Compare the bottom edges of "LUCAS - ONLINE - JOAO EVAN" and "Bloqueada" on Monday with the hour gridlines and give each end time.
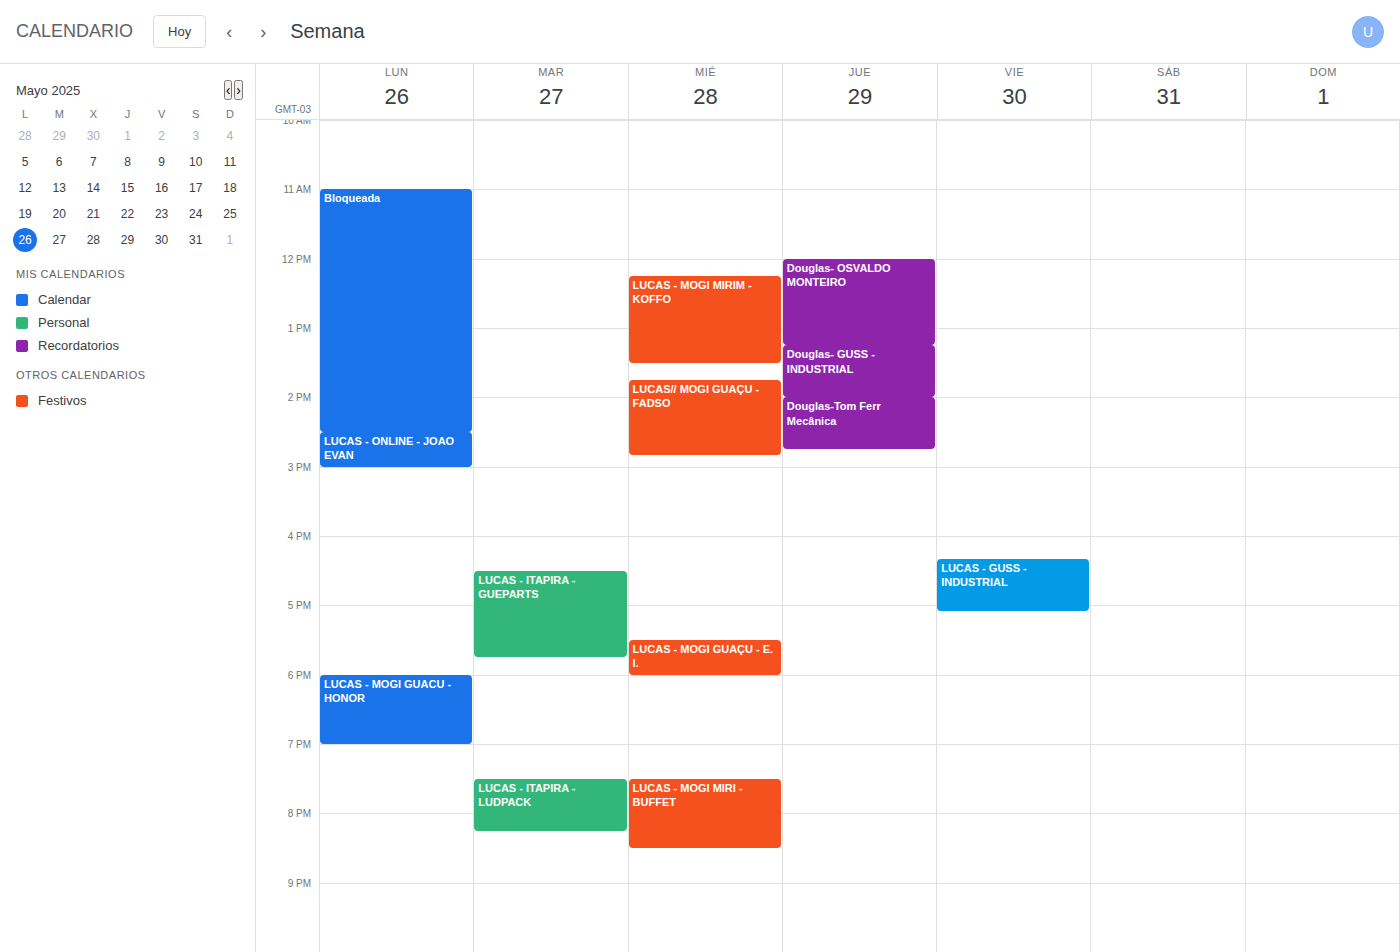
"LUCAS - ONLINE - JOAO EVAN": 3:00 PM, exactly on the 3 PM line. "Bloqueada": 2:30 PM, halfway between the 2 PM and 3 PM lines.